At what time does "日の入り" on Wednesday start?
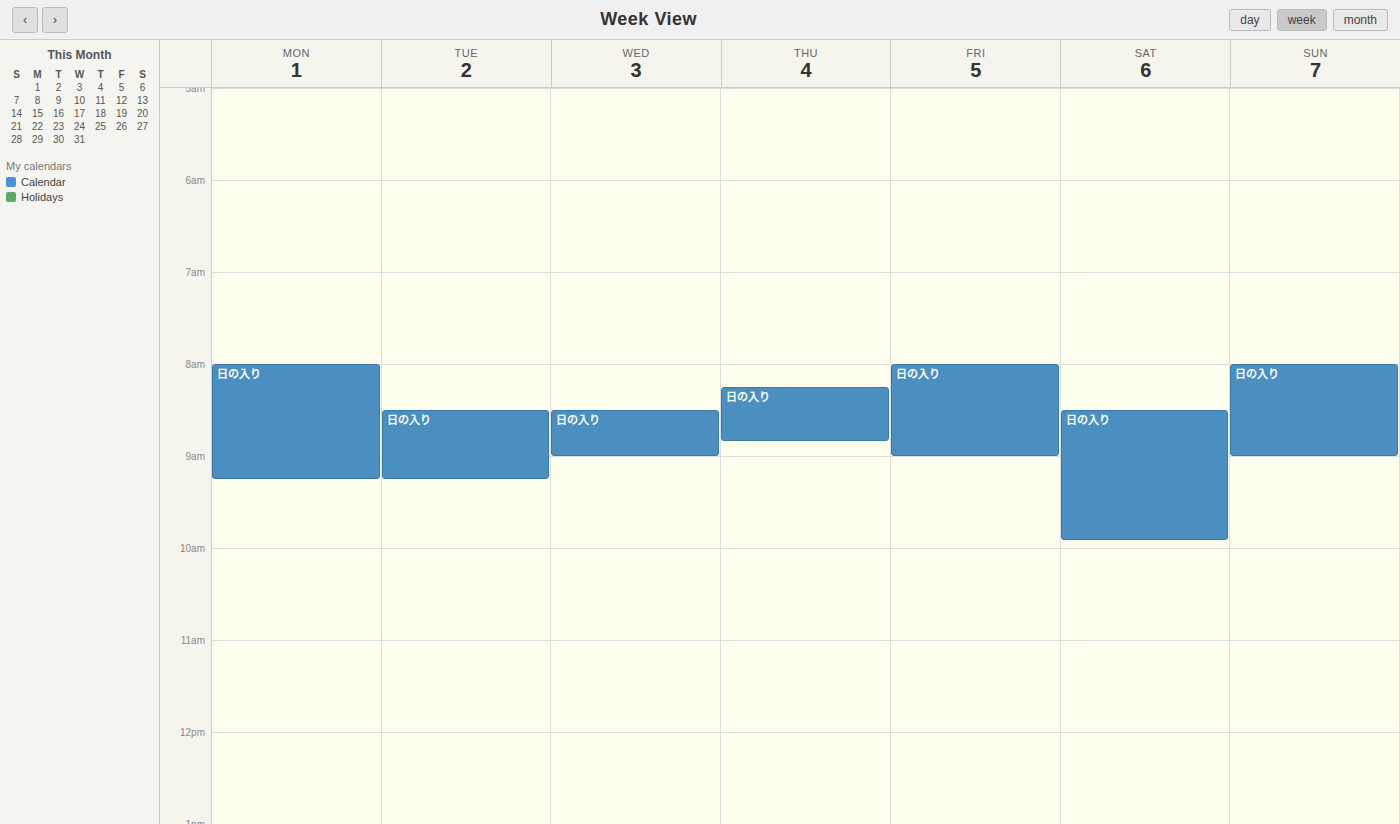
8:30 AM